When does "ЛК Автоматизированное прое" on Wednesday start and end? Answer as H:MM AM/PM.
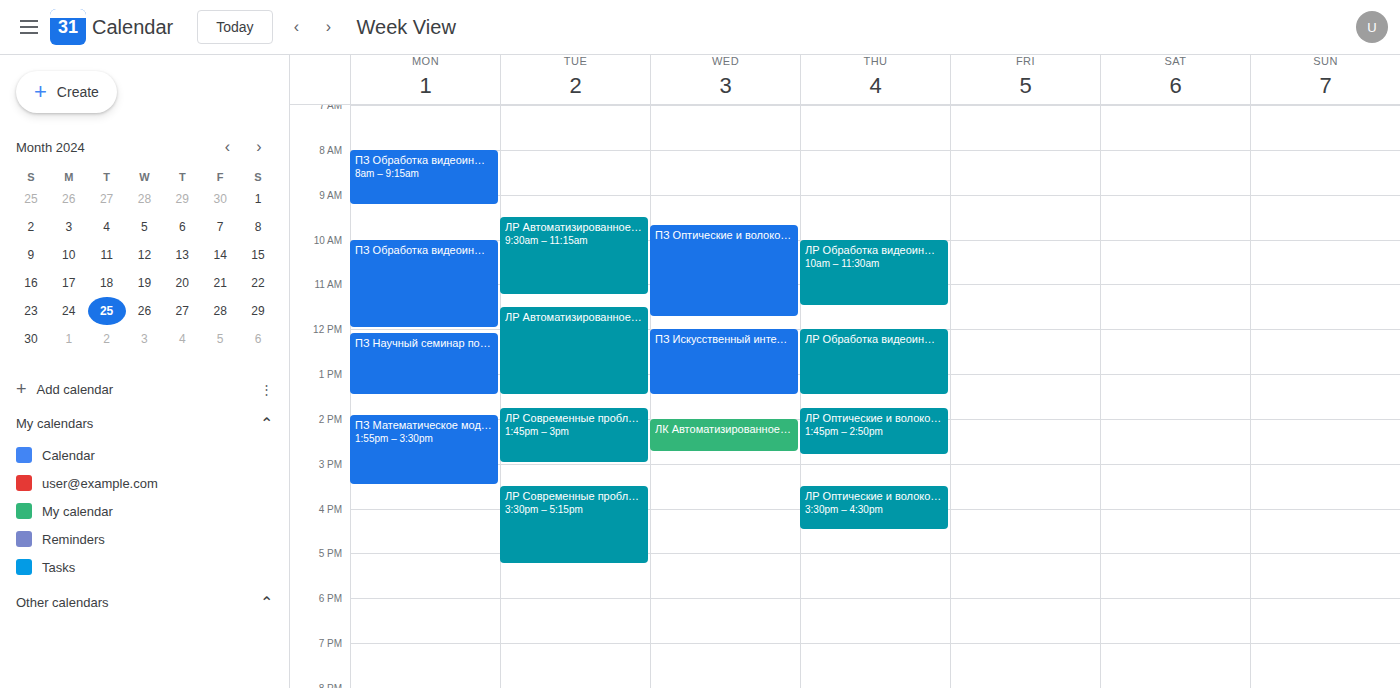
2:00 PM to 2:45 PM